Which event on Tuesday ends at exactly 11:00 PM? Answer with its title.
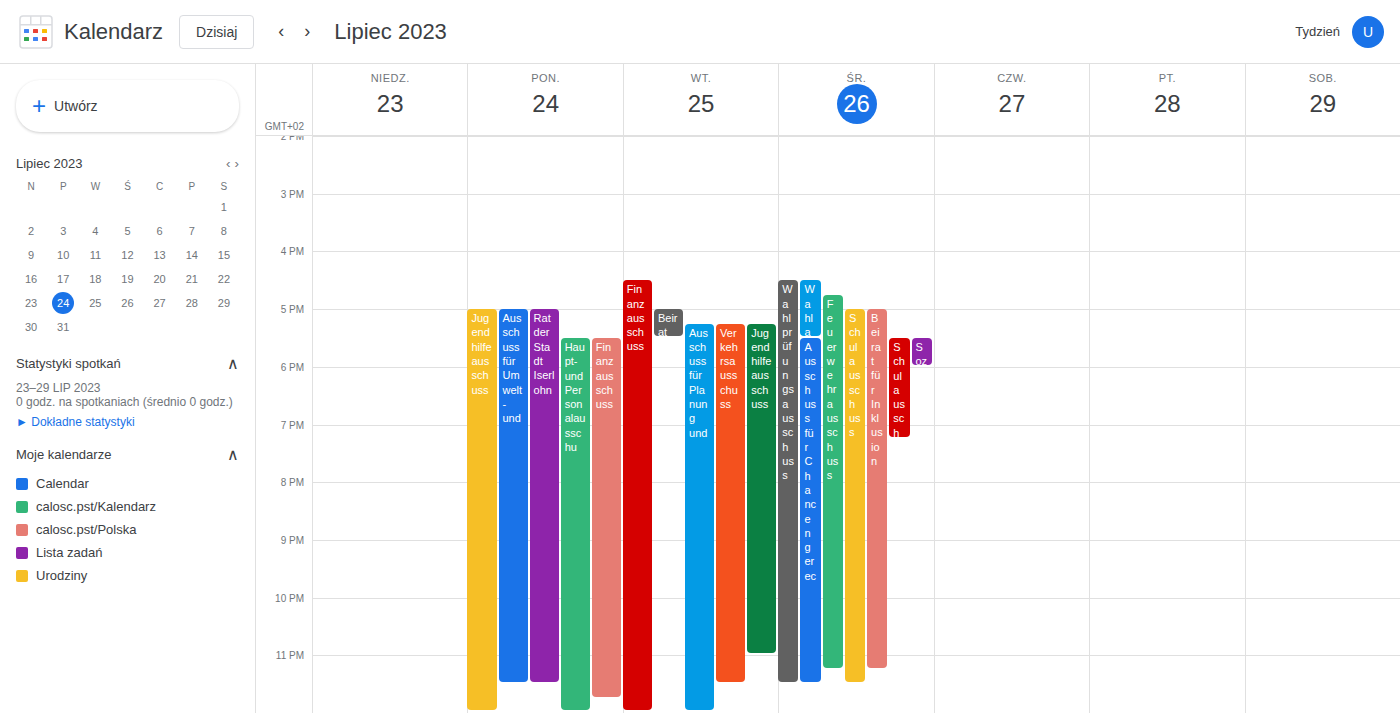
"Jugendhilfeausschuss"